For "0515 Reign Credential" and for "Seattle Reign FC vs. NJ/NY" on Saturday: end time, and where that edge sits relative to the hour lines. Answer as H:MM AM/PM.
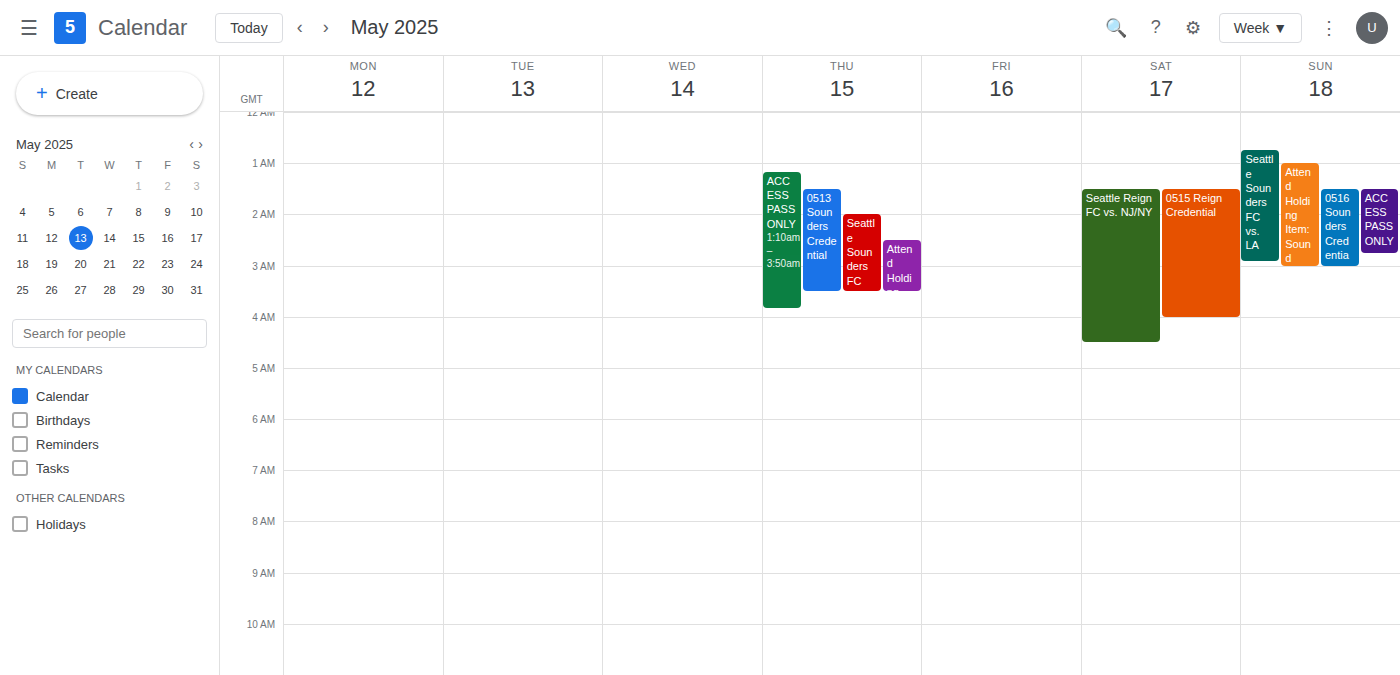
"0515 Reign Credential": 4:00 AM, exactly on the 4 AM line. "Seattle Reign FC vs. NJ/NY": 4:30 AM, halfway between the 4 AM and 5 AM lines.